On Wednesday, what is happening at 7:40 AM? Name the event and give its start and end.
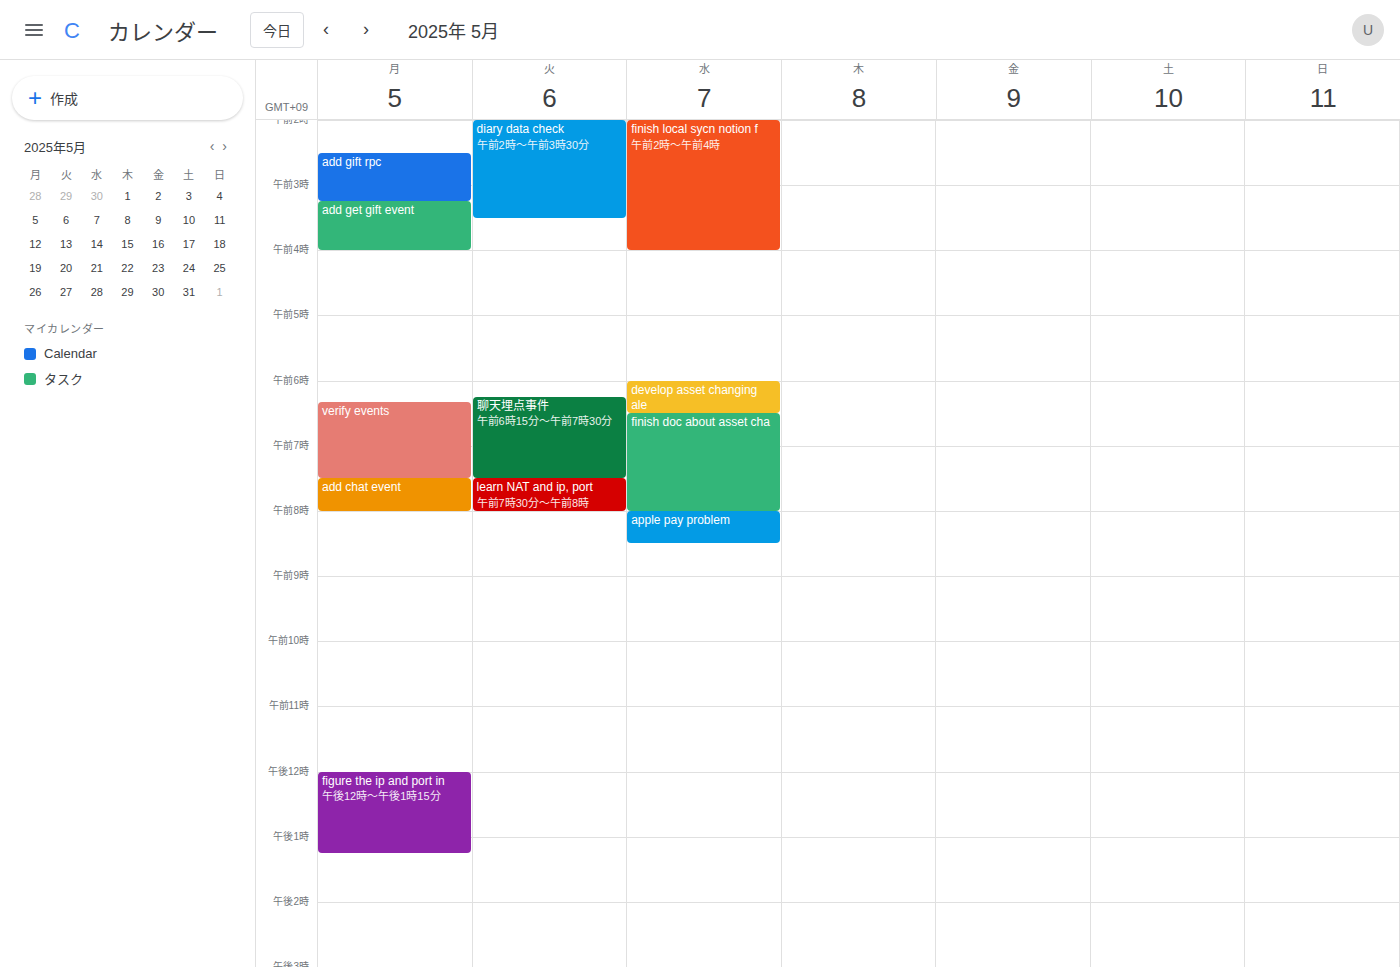
"finish doc about asset cha", 6:30 AM to 8:00 AM